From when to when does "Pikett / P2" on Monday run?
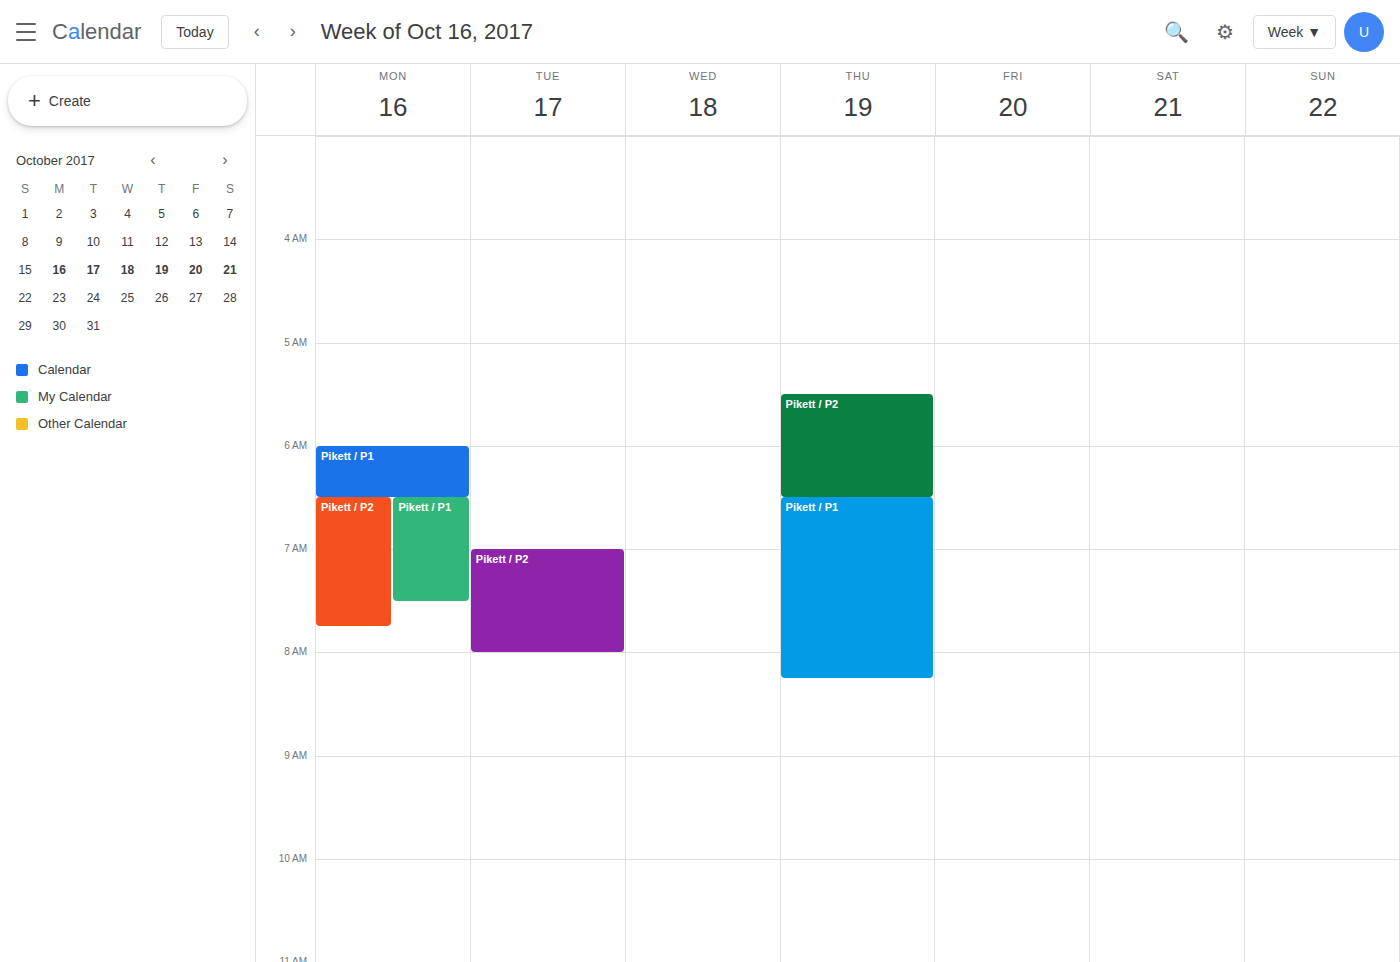
6:30 AM to 7:45 AM